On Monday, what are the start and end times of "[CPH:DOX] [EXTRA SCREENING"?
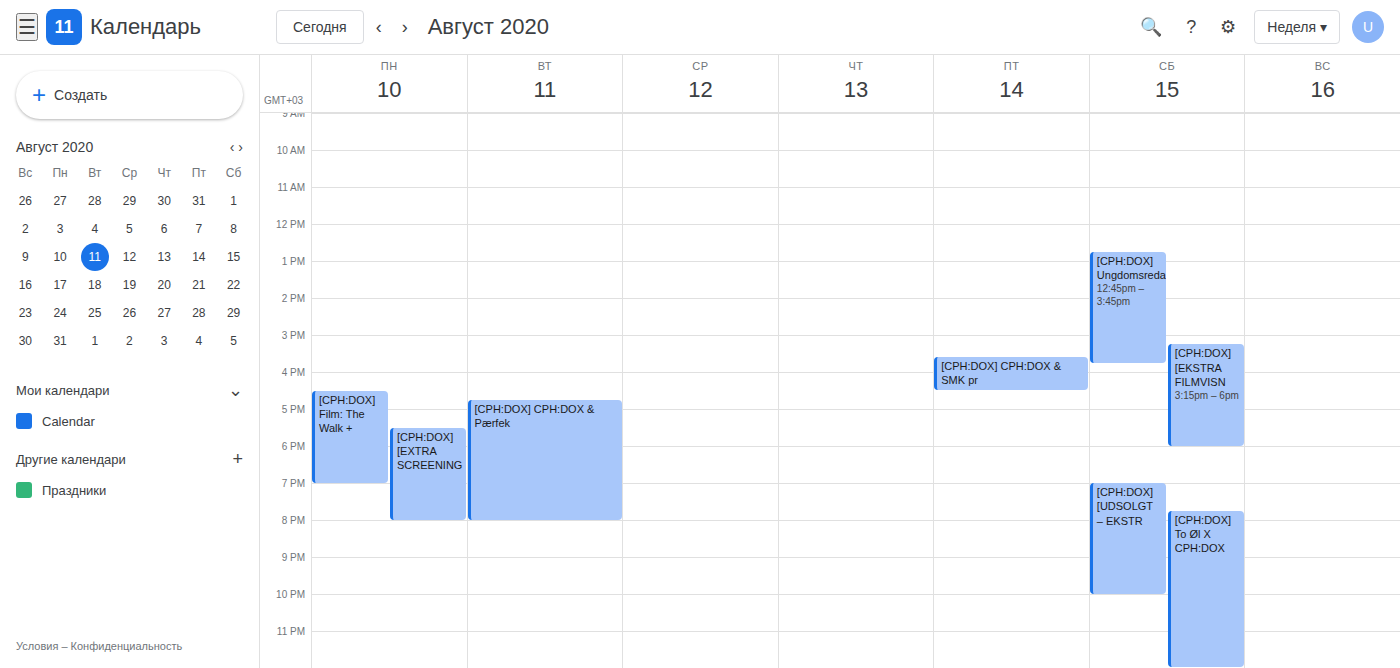
5:30 PM to 8:00 PM